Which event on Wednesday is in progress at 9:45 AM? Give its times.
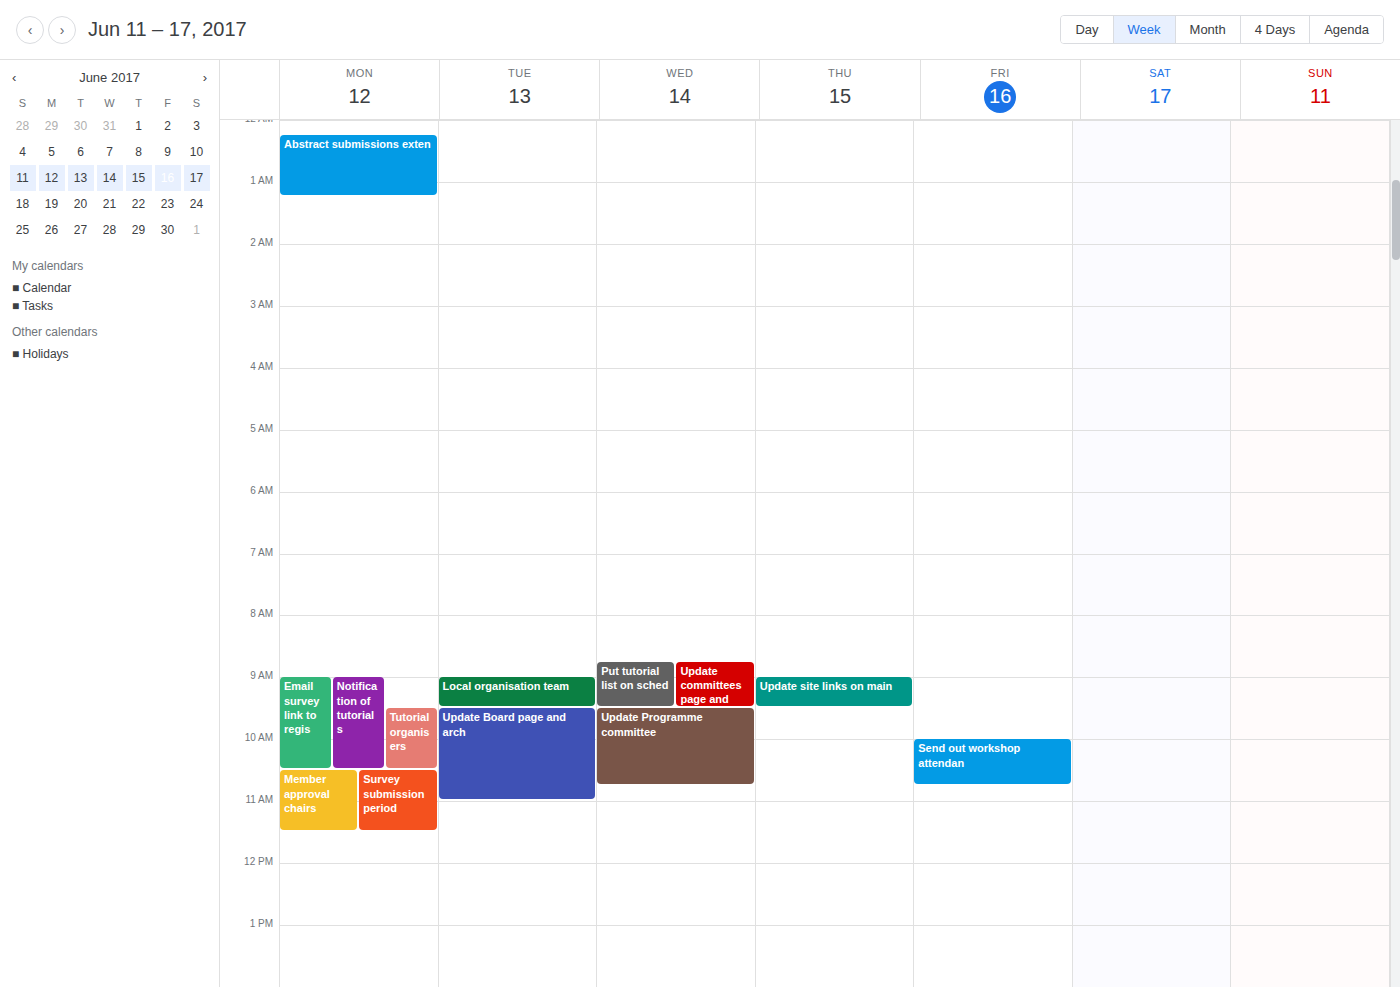
"Update Programme committee", 9:30 AM to 10:45 AM